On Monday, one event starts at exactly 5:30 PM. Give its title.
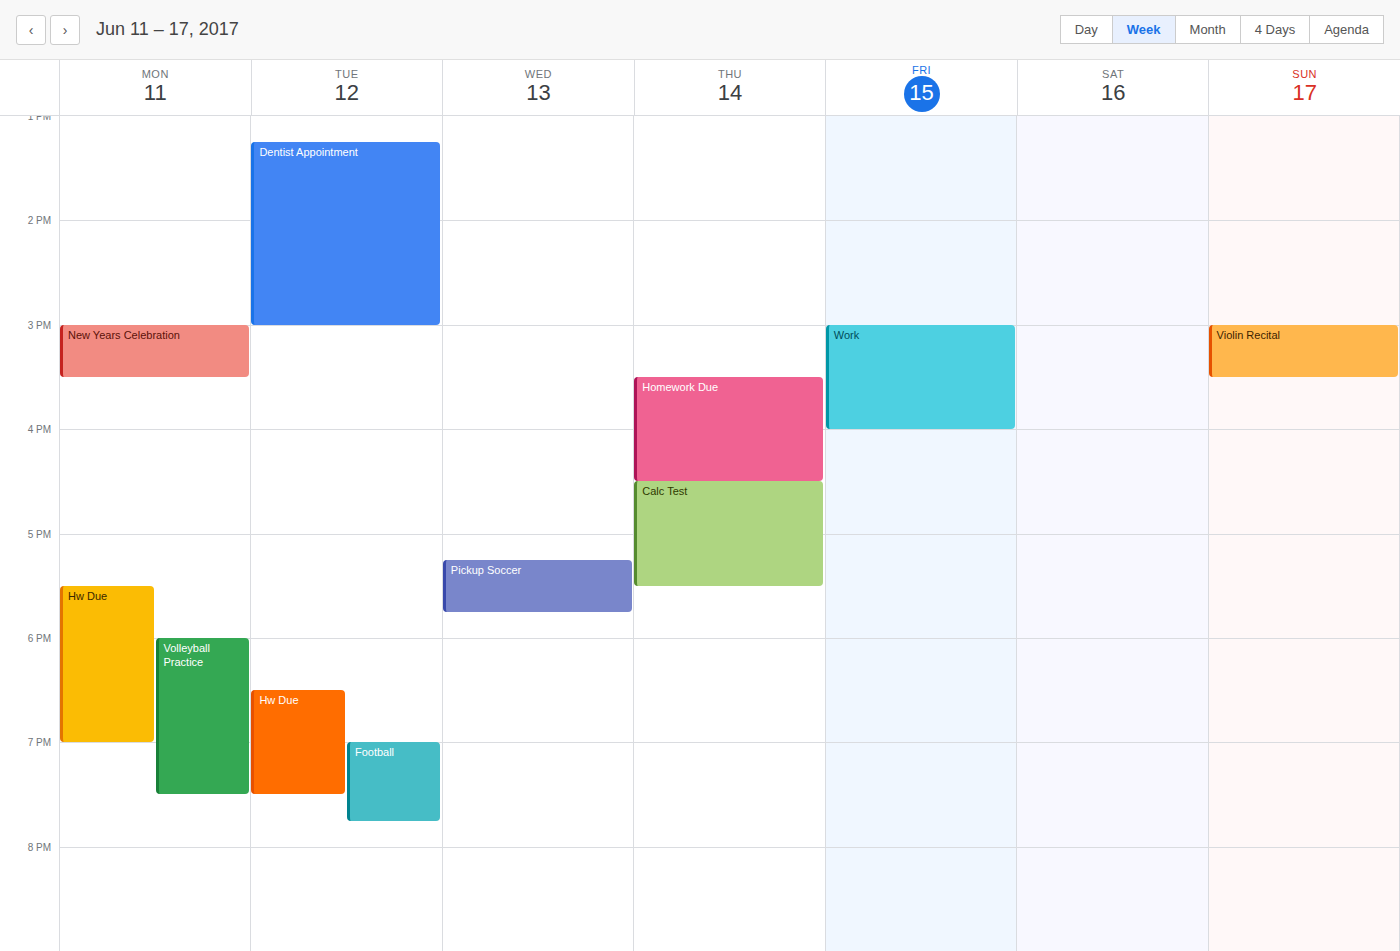
"Hw Due"